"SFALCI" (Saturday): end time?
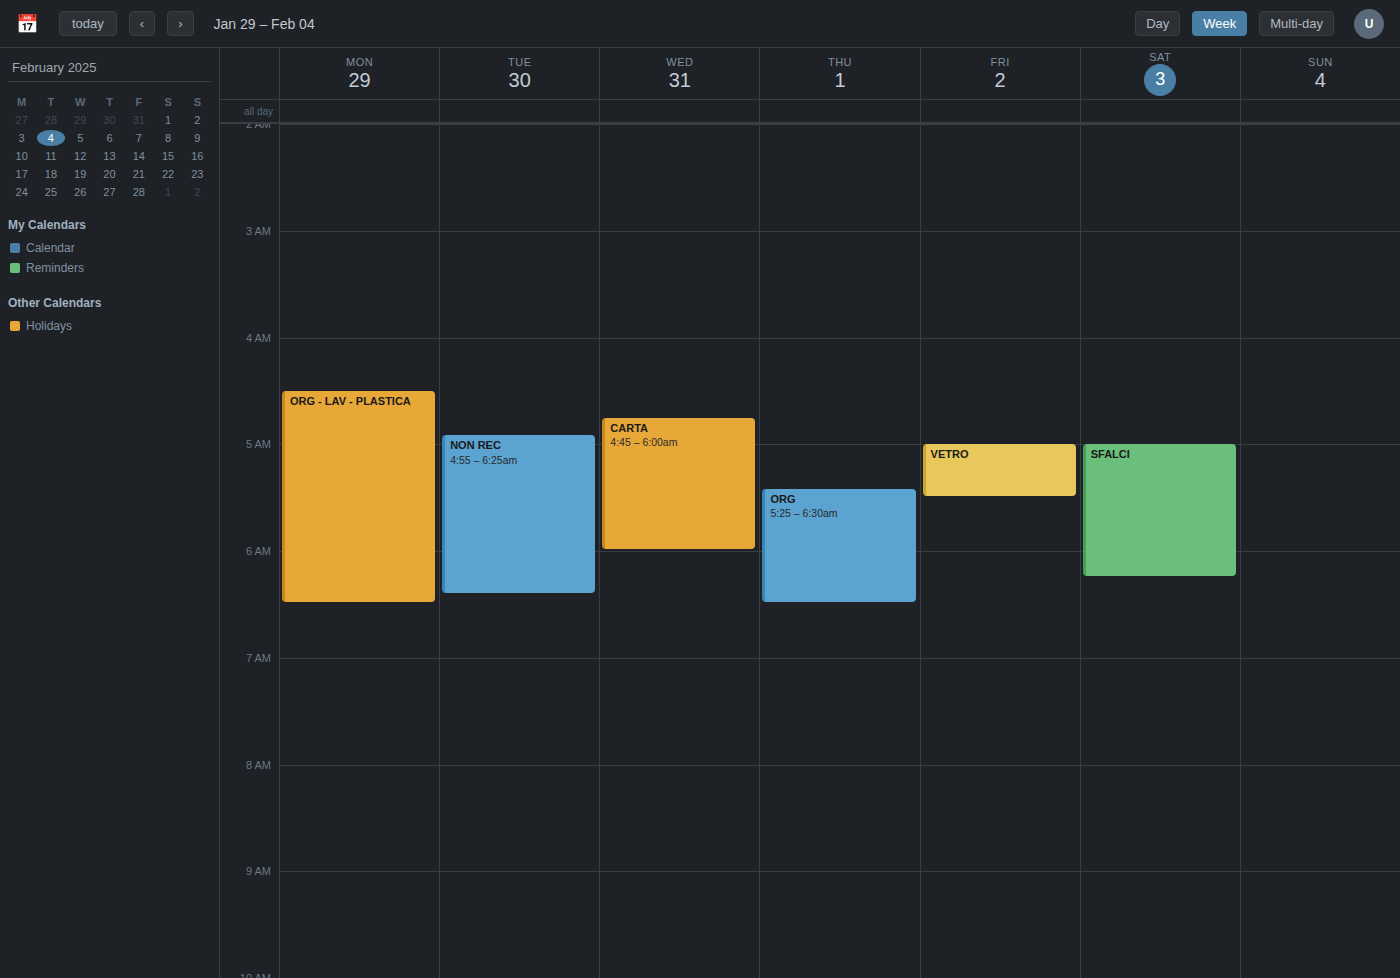
6:15 AM